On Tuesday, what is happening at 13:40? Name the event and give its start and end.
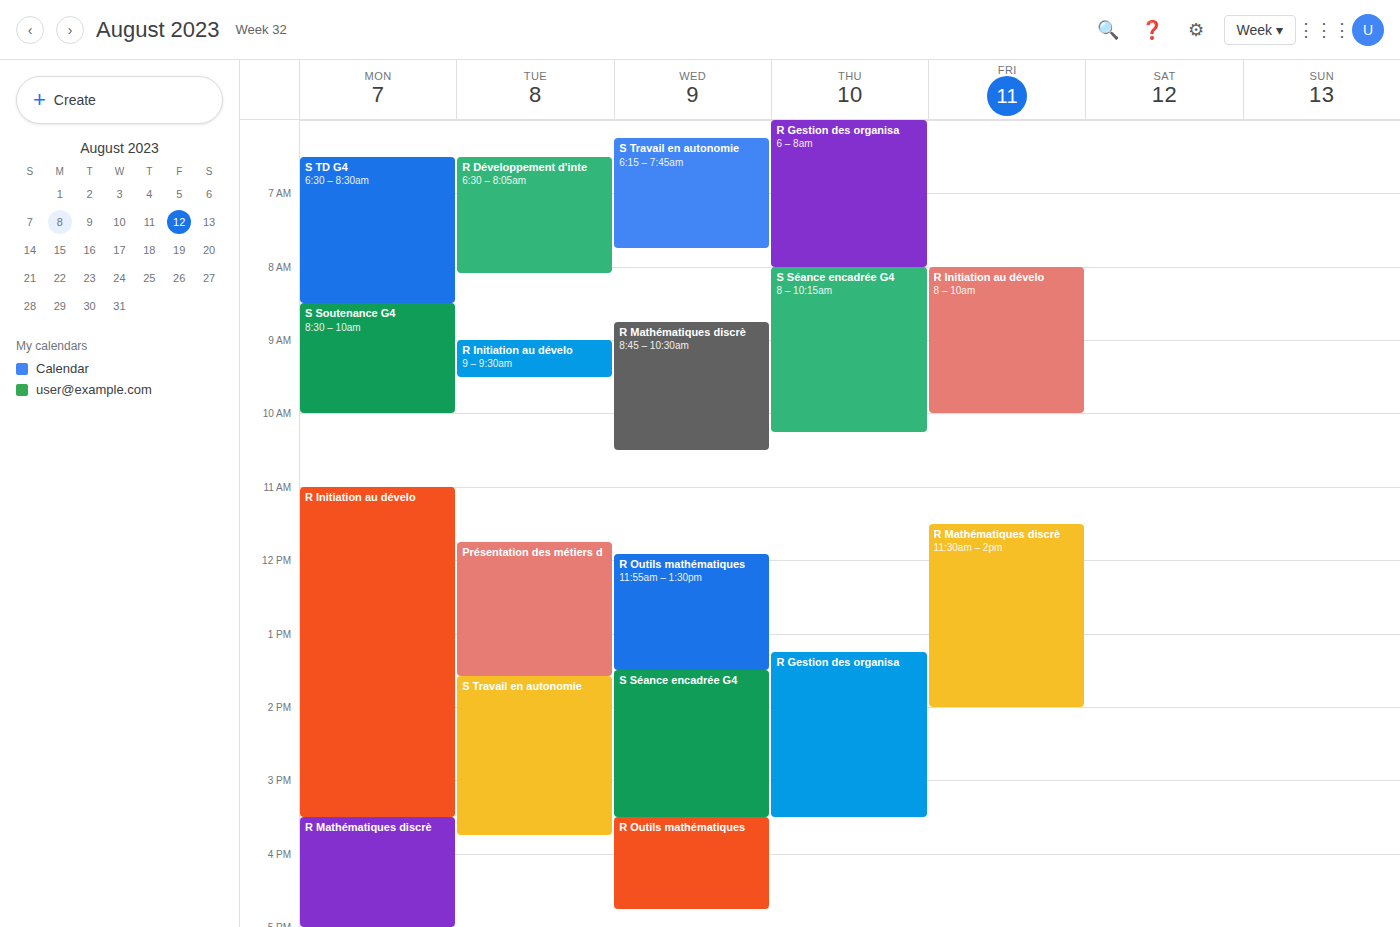
"S Travail en autonomie", 13:35 to 15:45